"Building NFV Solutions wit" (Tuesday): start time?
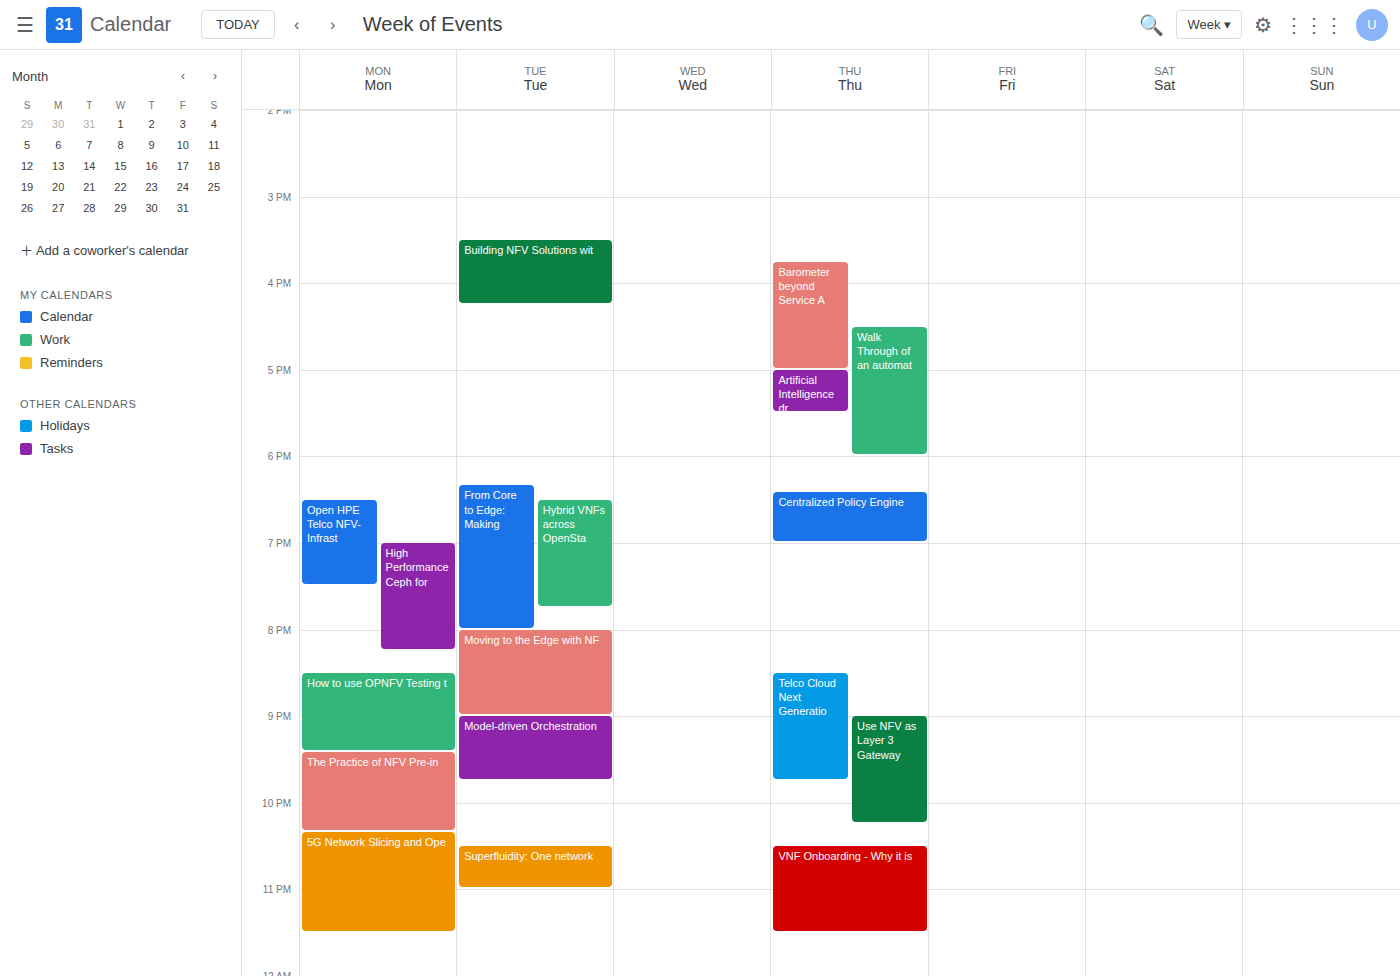
3:30 PM